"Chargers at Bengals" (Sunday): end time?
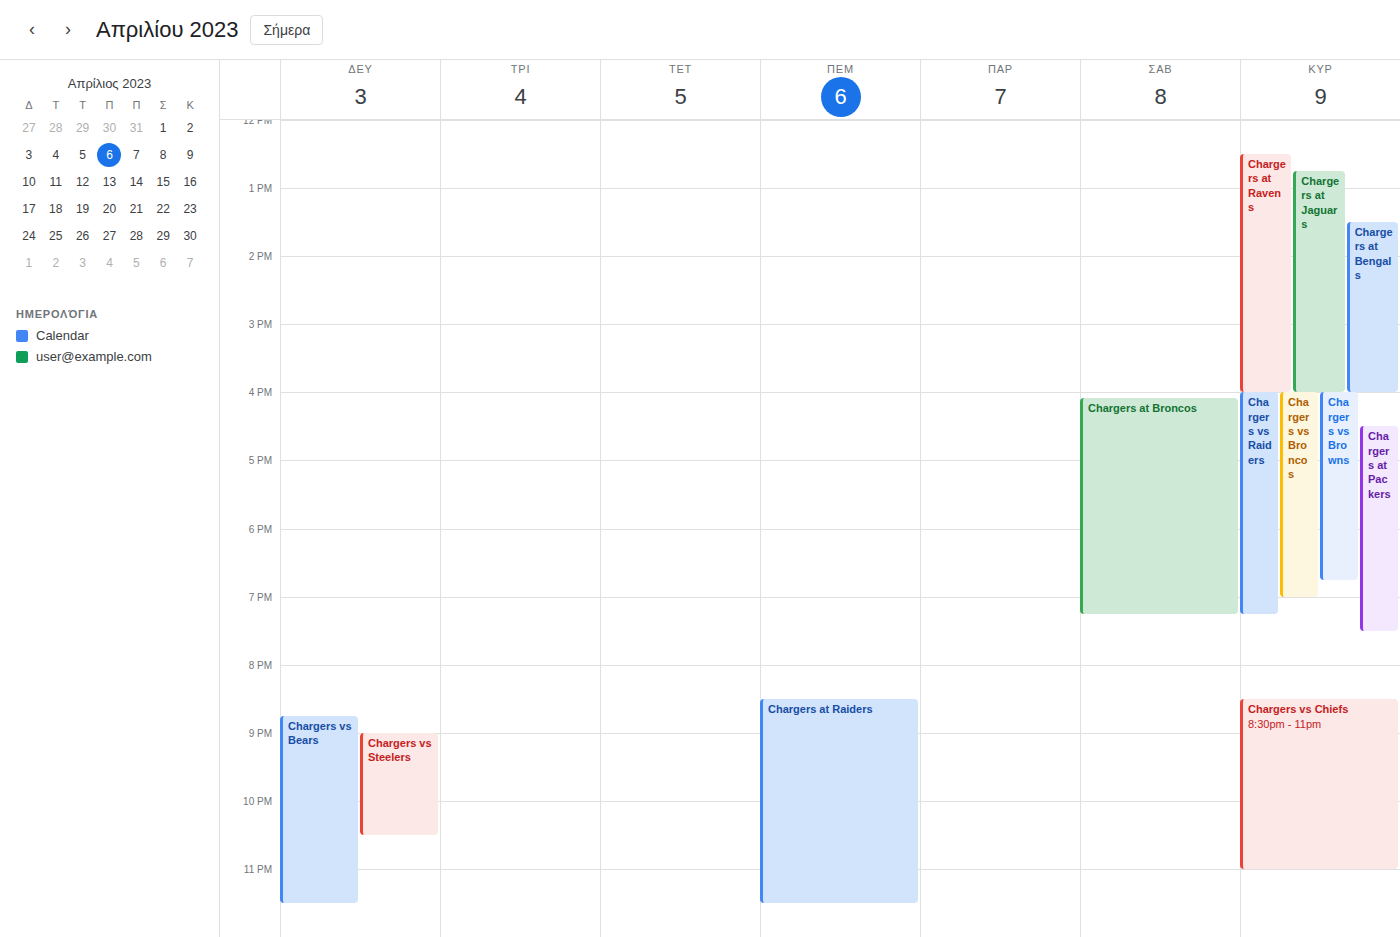
16:00